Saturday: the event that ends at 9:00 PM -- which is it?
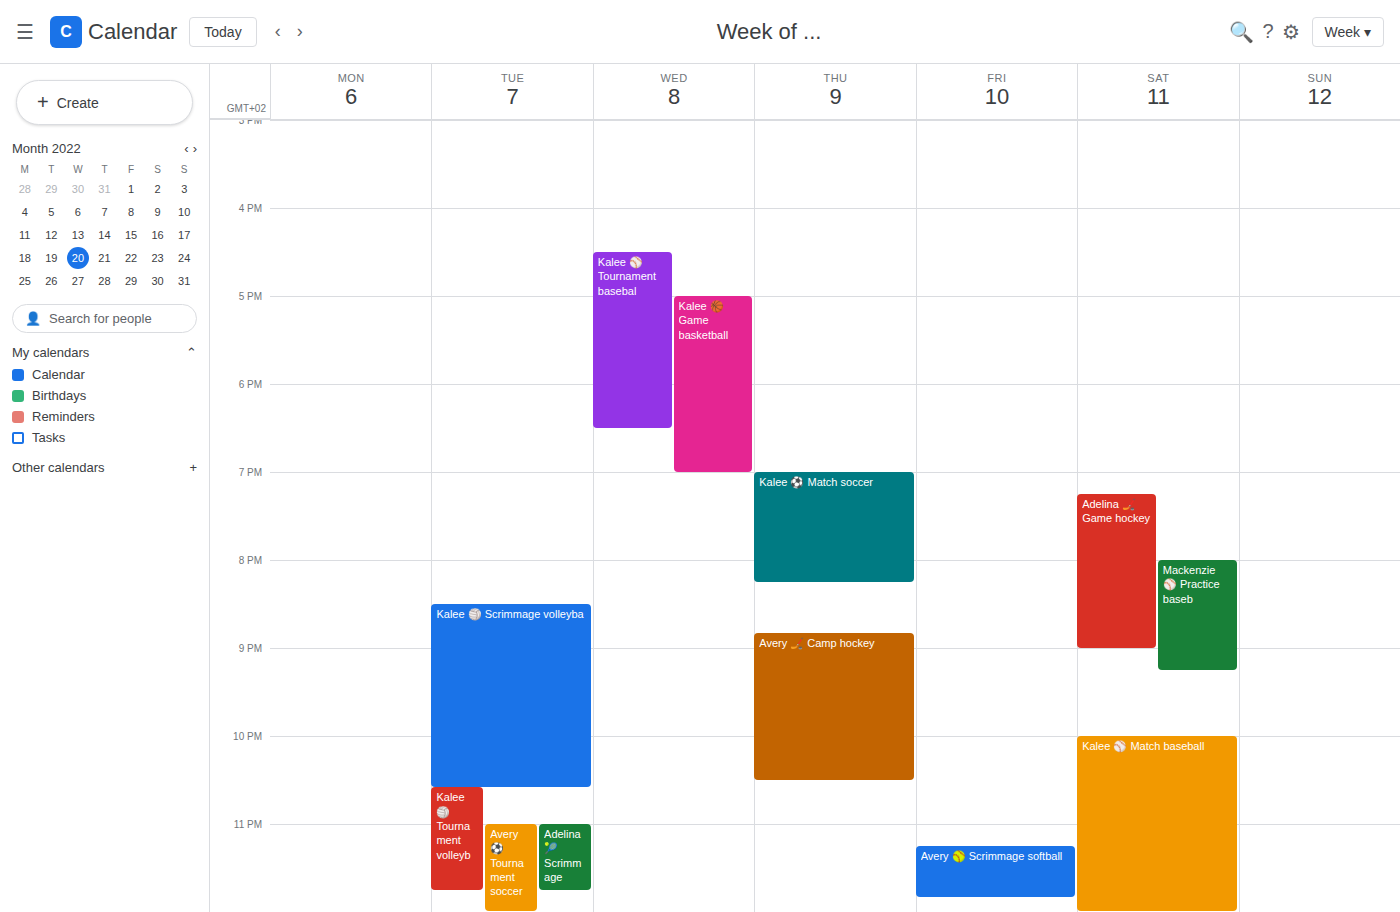
"Adelina 🏒 Game hockey"